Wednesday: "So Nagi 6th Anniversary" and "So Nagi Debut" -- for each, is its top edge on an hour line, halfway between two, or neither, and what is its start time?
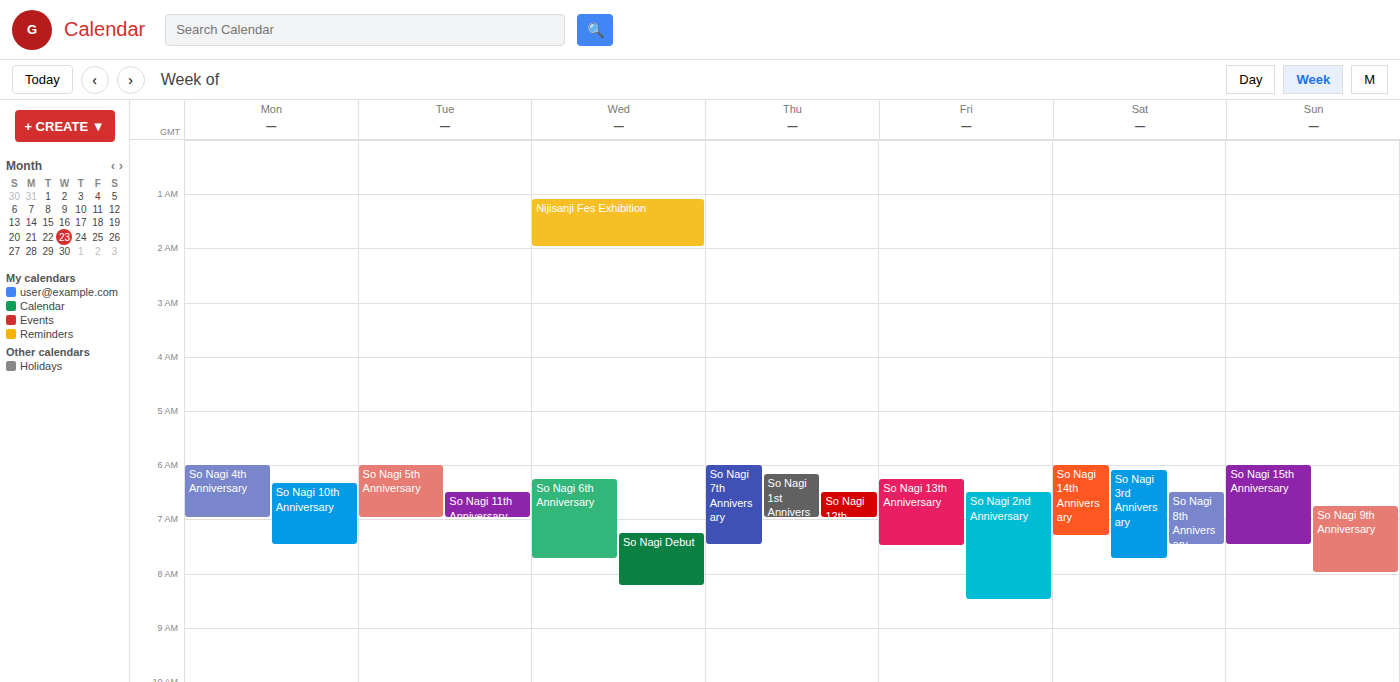
"So Nagi 6th Anniversary": 6:15 AM, neither: a quarter of the way from the 6 AM line to the 7 AM line. "So Nagi Debut": 7:15 AM, neither: a quarter of the way from the 7 AM line to the 8 AM line.